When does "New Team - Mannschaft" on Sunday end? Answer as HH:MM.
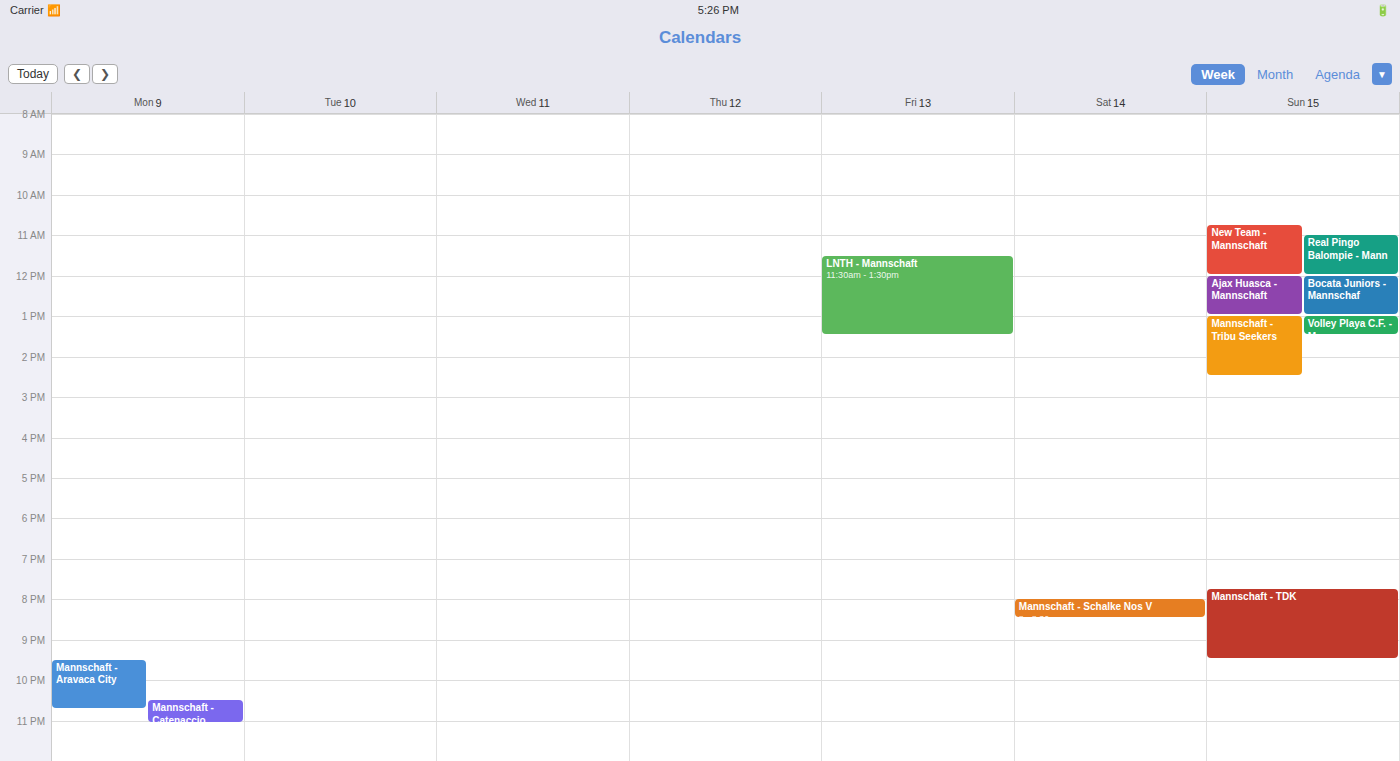
12:00